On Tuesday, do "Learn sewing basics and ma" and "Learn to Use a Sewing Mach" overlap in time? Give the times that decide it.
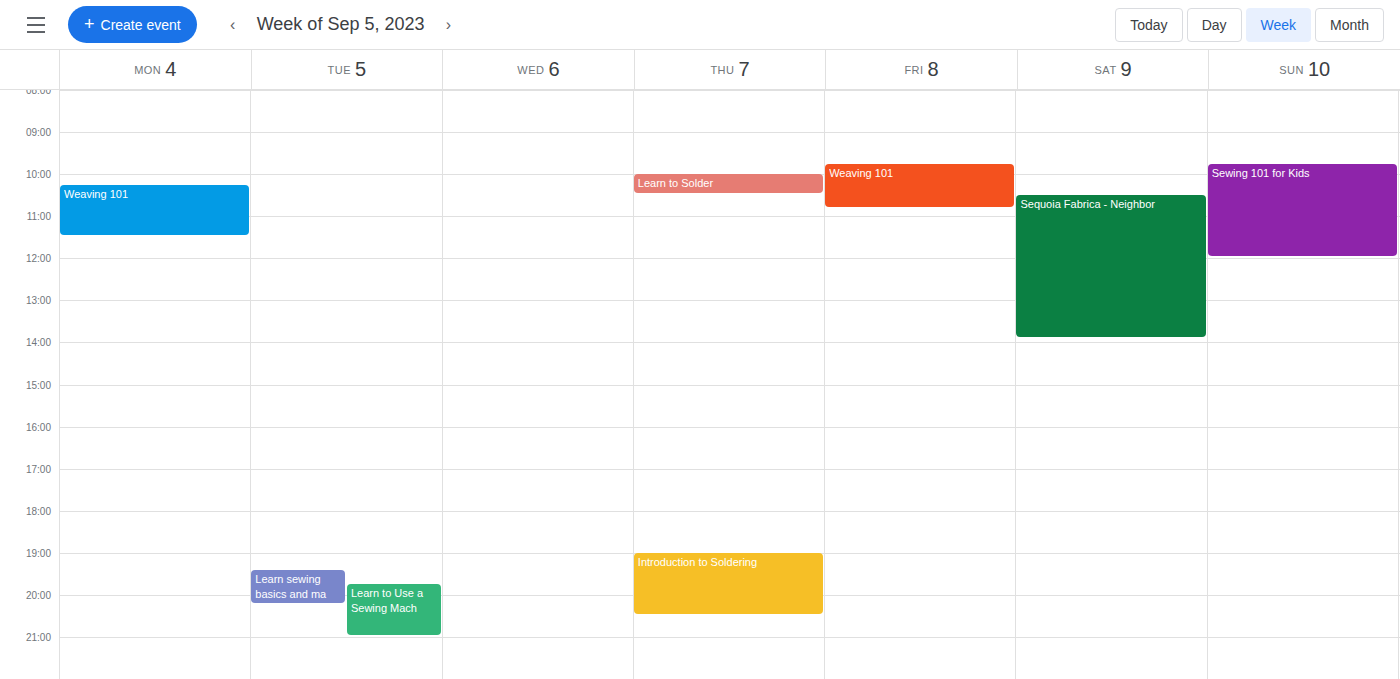
"Learn to Use a Sewing Mach" starts at 7:45 PM, before "Learn sewing basics and ma" ends at 8:15 PM -- they overlap.